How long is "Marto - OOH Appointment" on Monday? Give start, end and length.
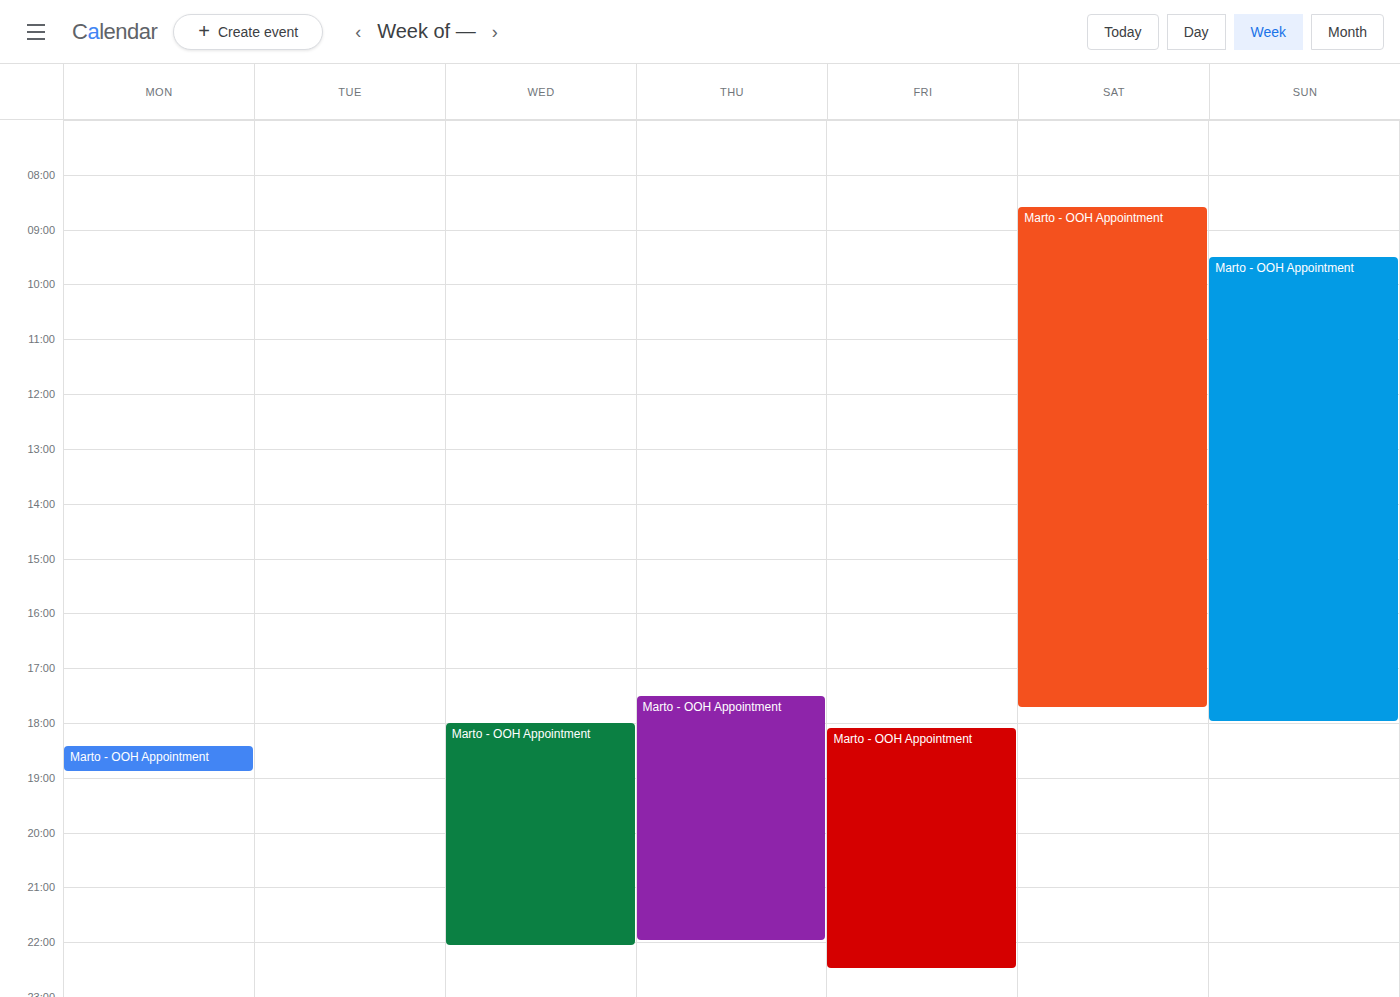
6:25 PM to 6:55 PM, 30 minutes